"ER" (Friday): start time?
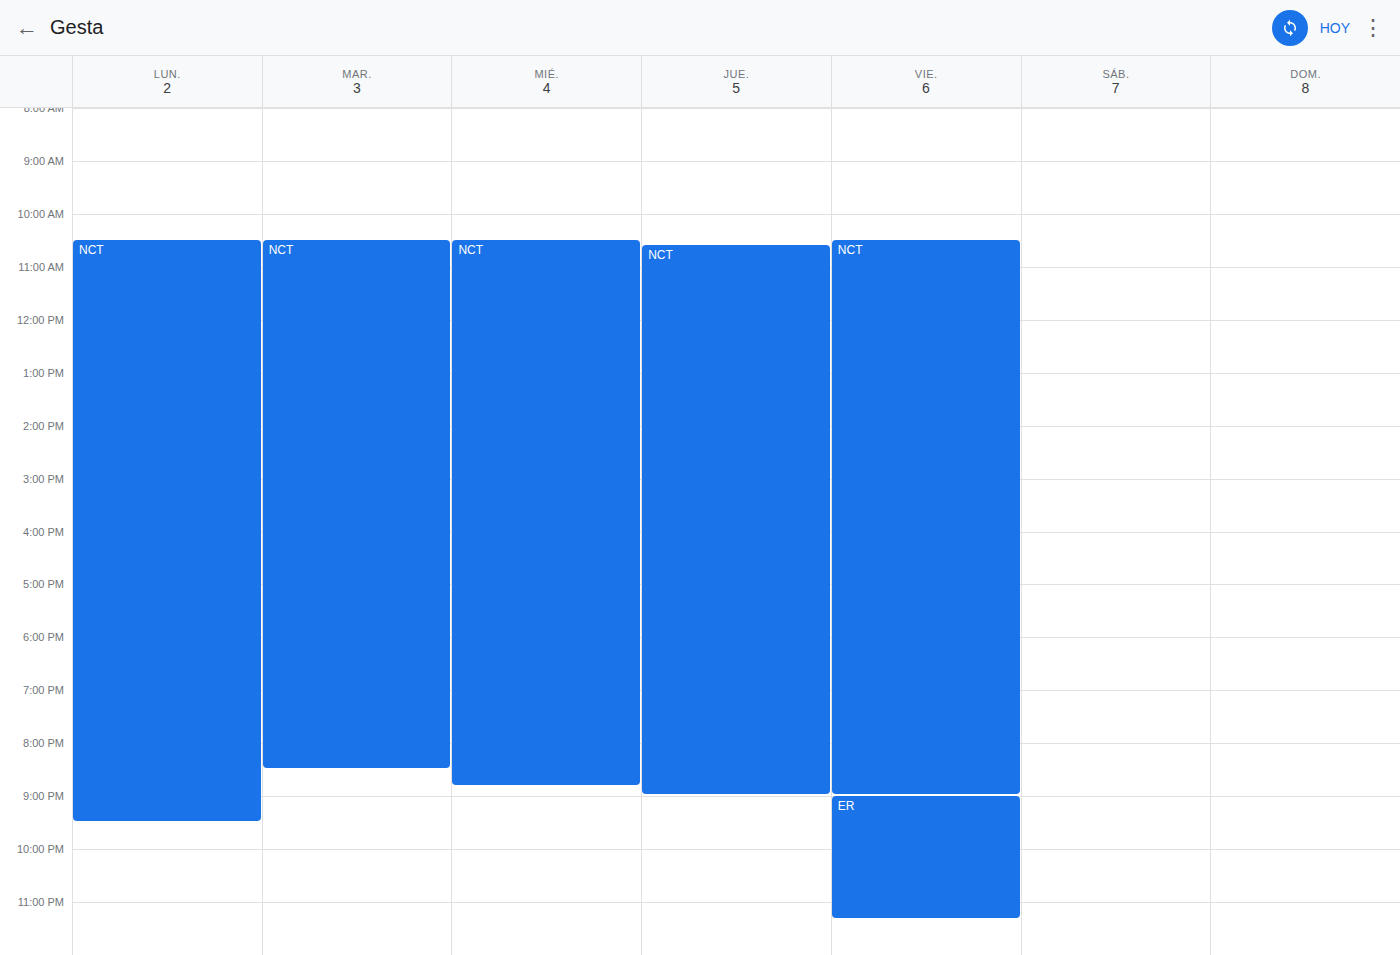
9:00 PM